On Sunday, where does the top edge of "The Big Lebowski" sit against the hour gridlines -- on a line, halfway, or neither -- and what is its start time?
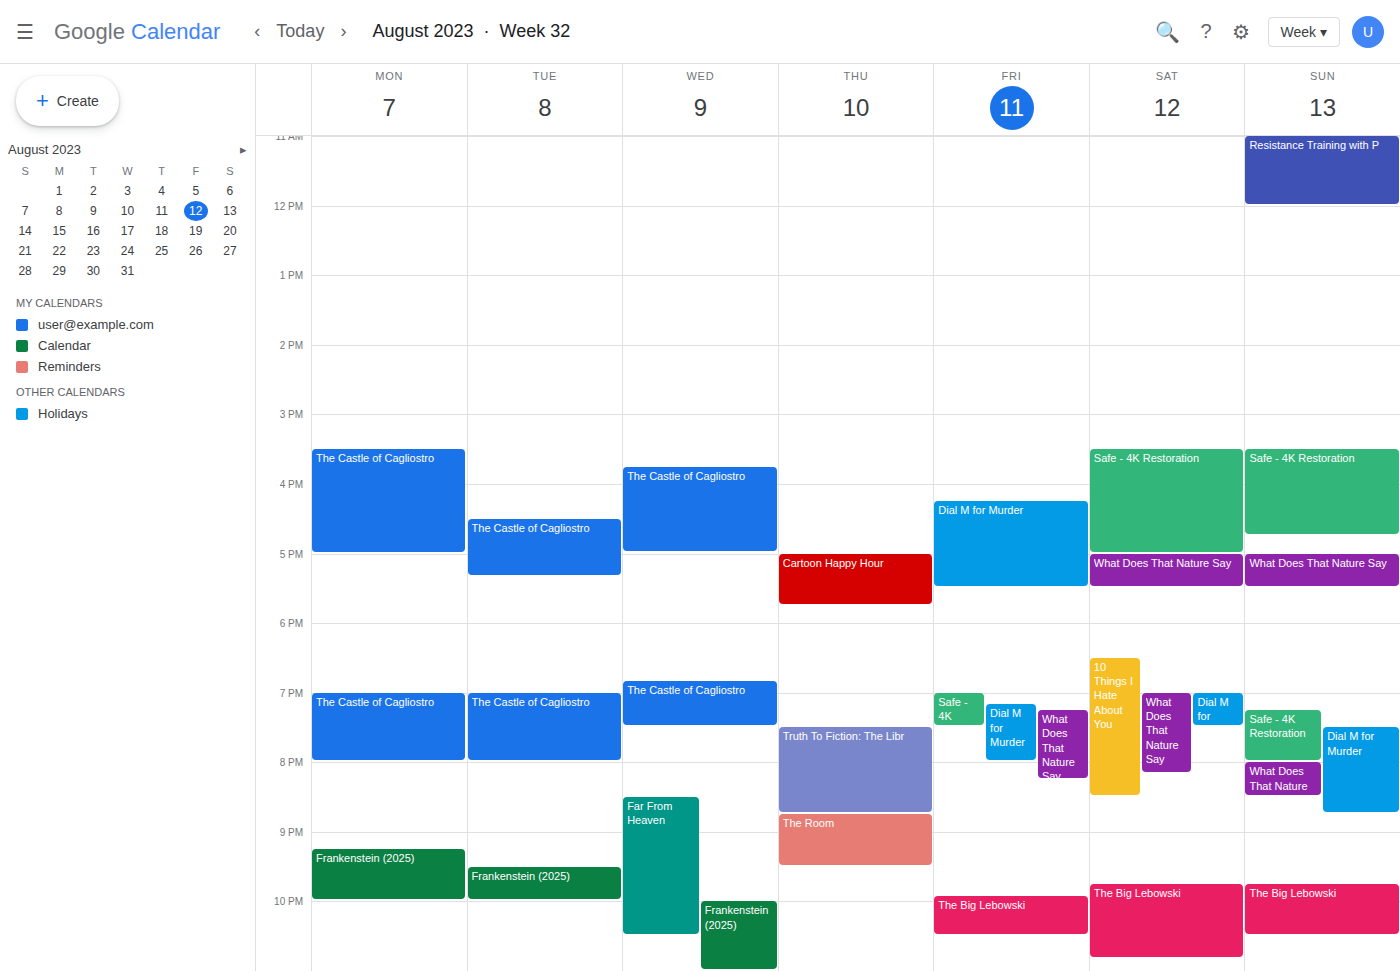
9:45 PM -- neither: three quarters of the way from the 9 PM line to the 10 PM line.